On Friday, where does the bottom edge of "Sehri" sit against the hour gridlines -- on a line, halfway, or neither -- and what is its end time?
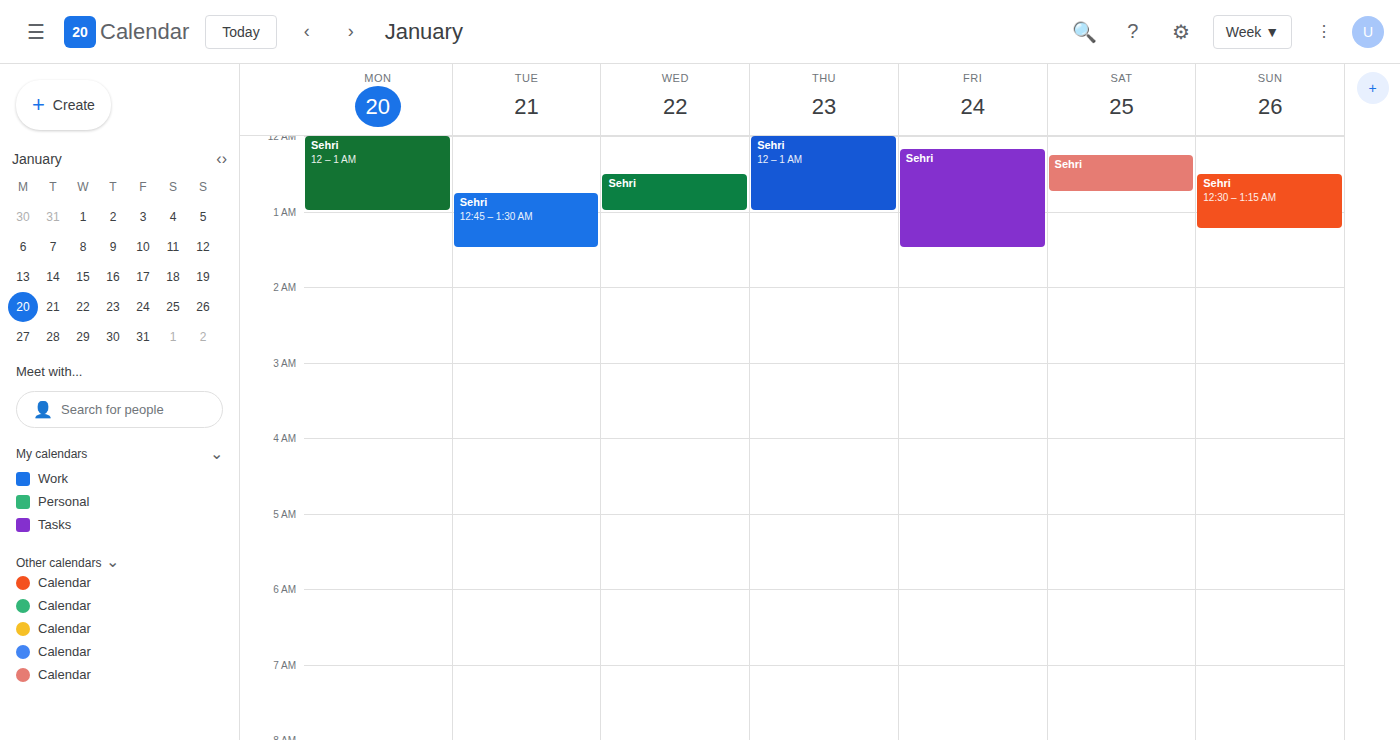
01:30 -- halfway between the 01:00 and 02:00 lines.